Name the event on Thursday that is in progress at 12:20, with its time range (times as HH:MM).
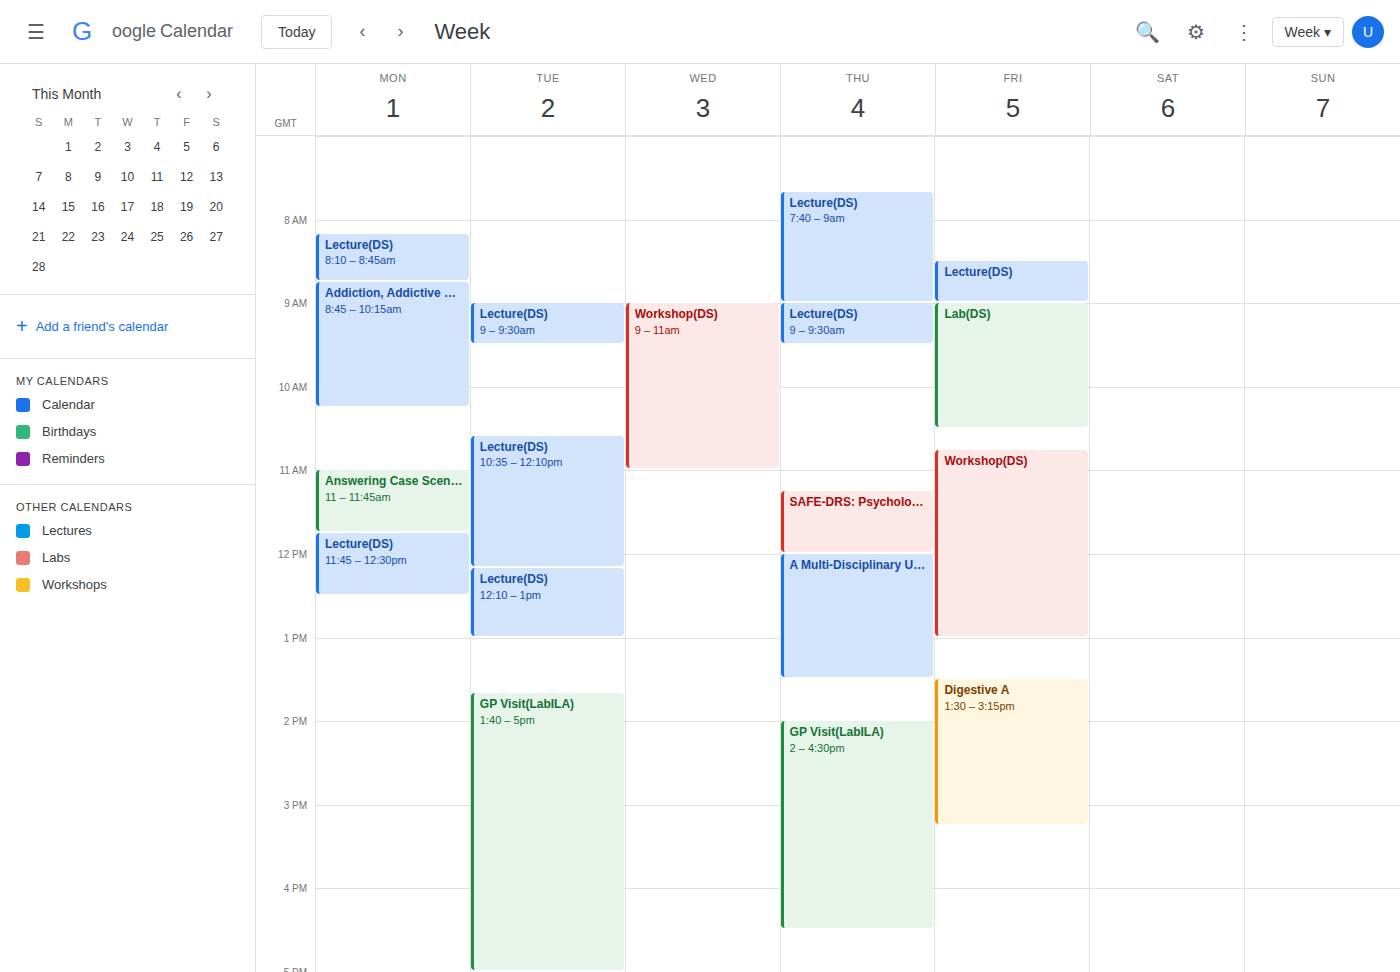
"A Multi-Disciplinary Under", 12:00 to 13:30